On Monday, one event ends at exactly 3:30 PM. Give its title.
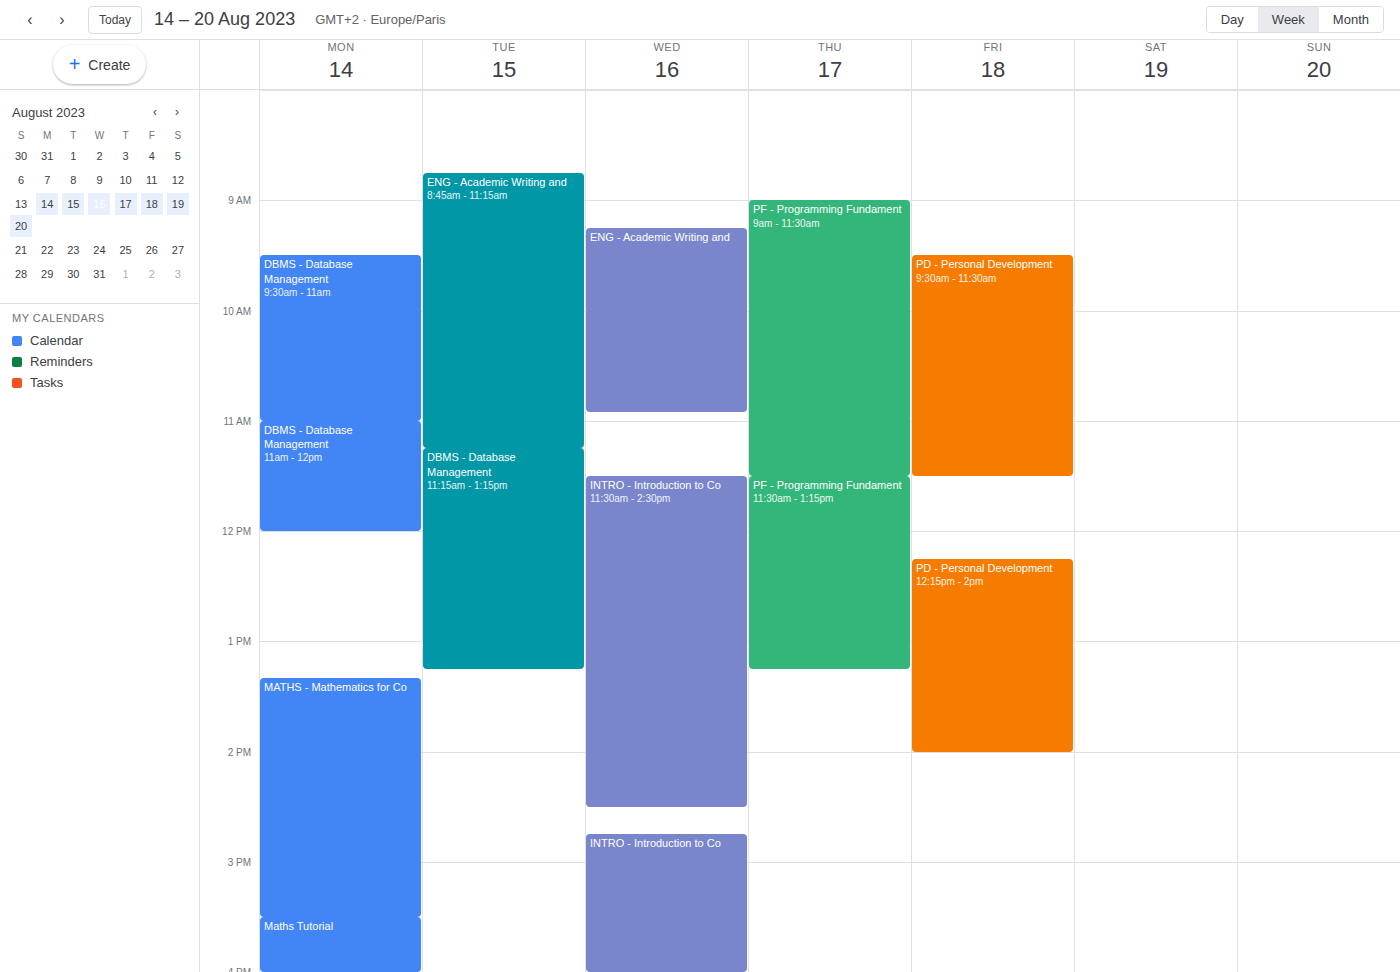
"MATHS - Mathematics for Co"